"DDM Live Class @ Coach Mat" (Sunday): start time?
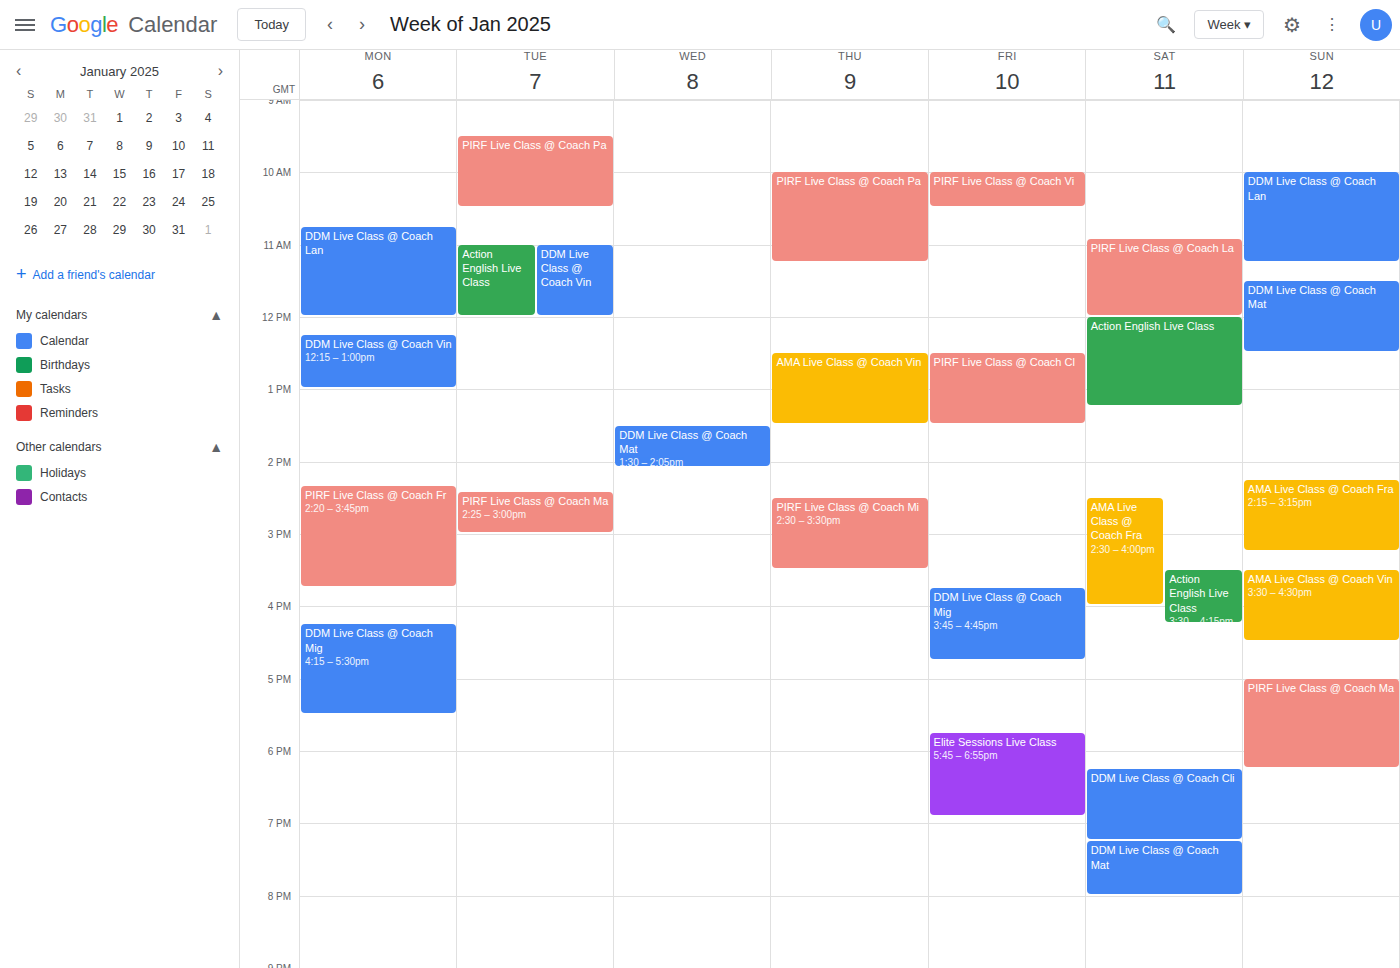
11:30